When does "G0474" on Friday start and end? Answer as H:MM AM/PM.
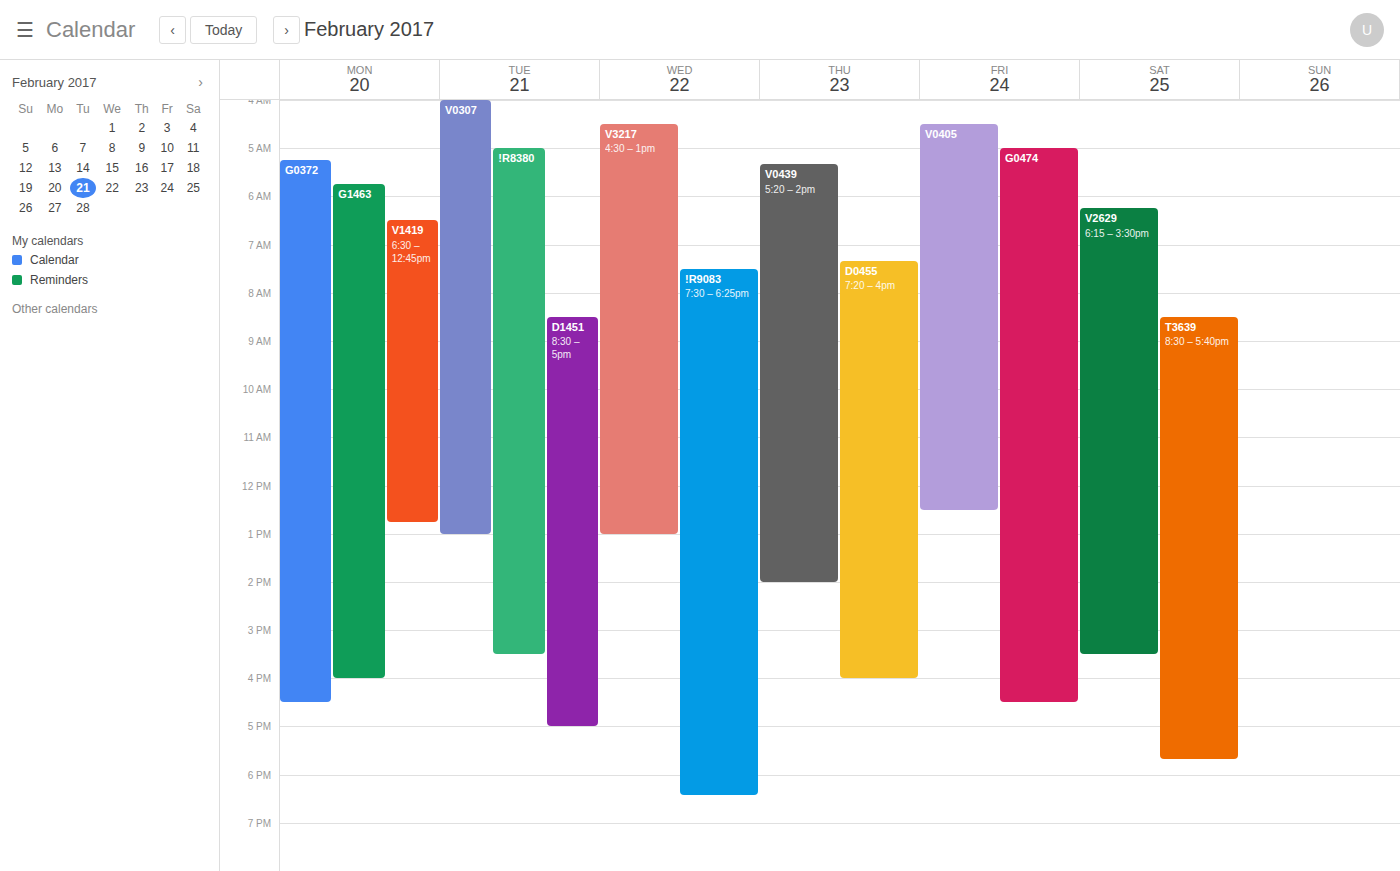
5:00 AM to 4:30 PM